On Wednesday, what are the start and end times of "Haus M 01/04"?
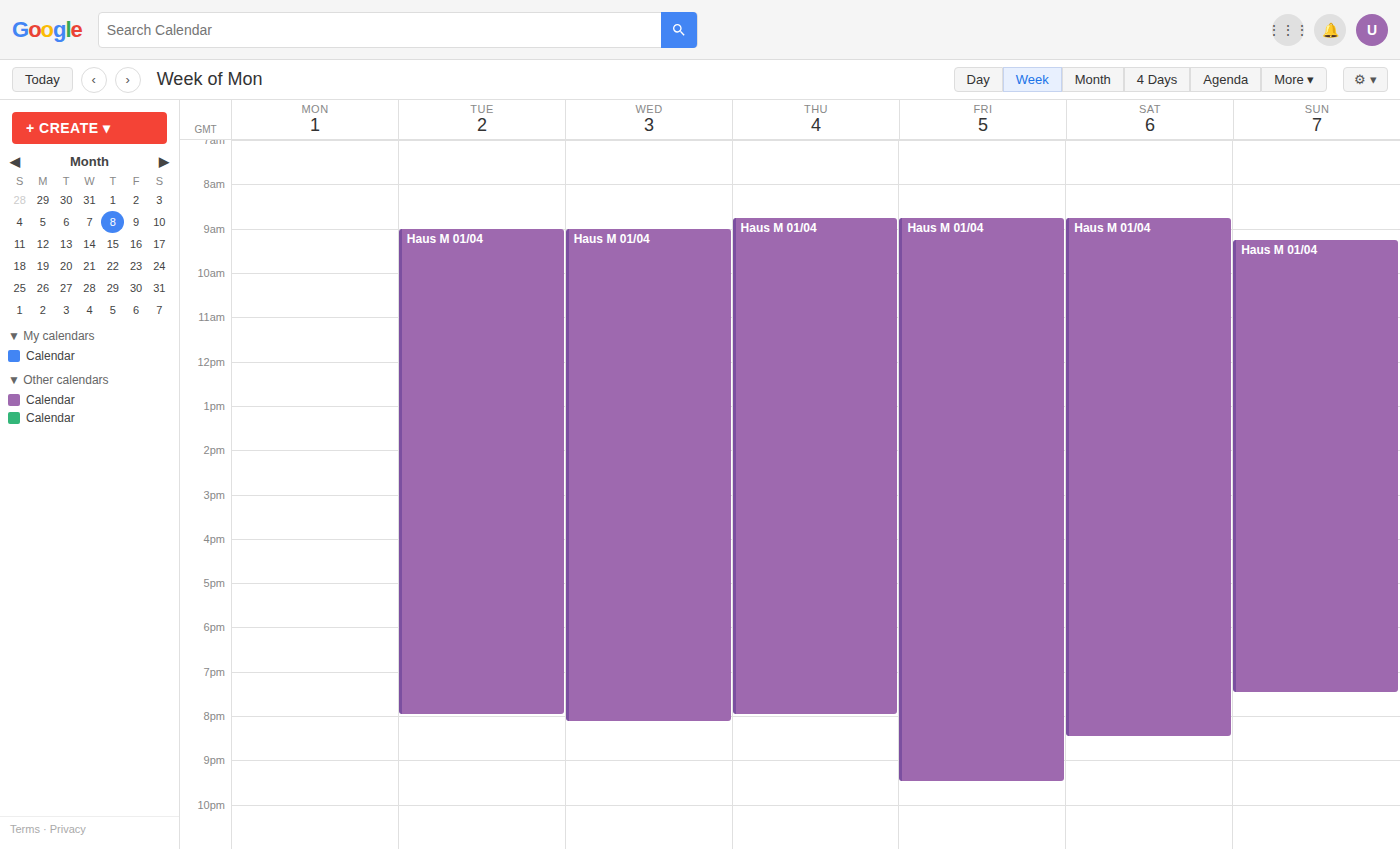
9:00 AM to 8:10 PM